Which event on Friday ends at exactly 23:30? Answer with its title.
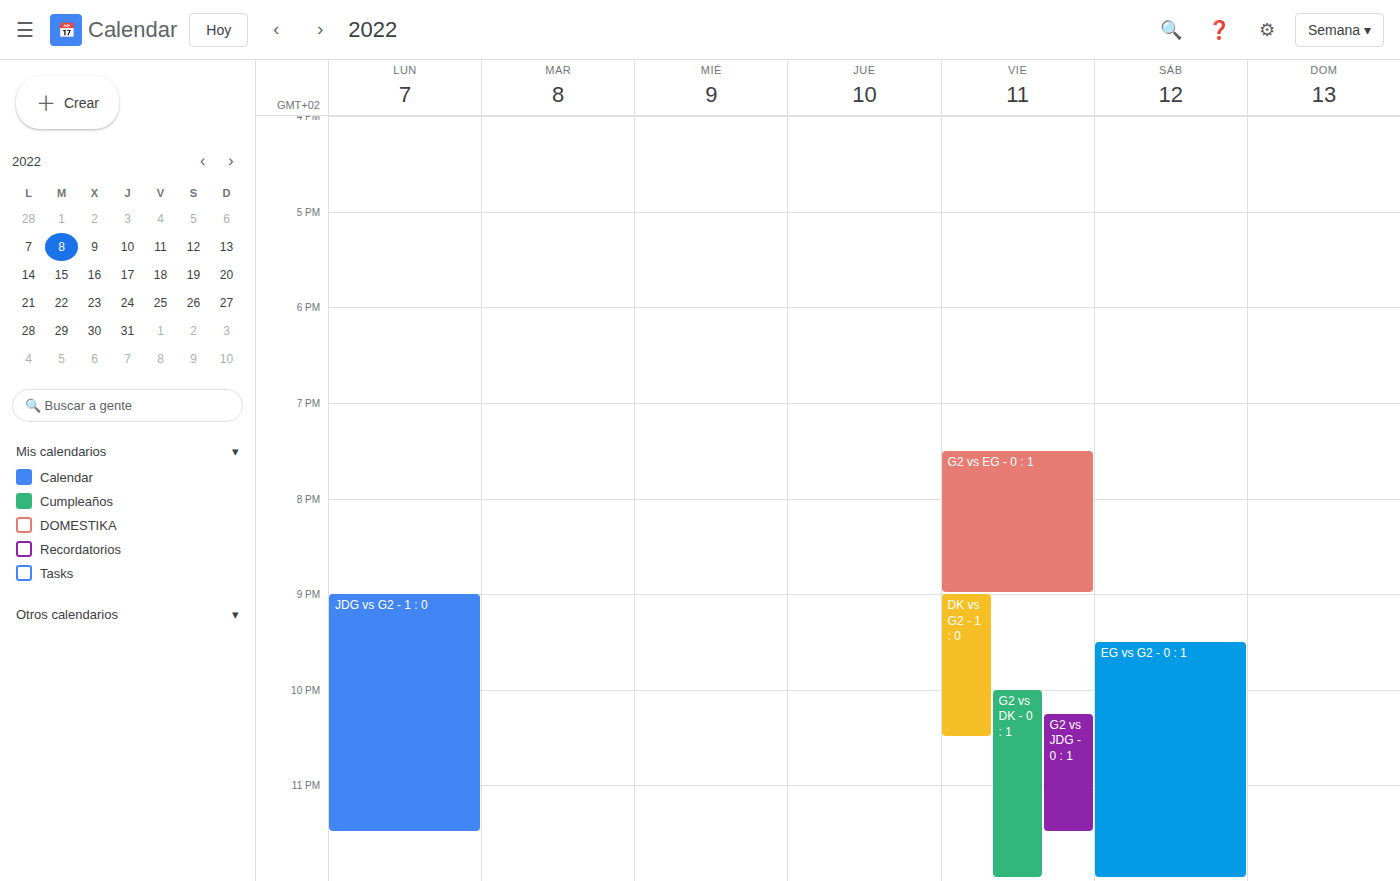
"G2 vs JDG - 0 : 1"